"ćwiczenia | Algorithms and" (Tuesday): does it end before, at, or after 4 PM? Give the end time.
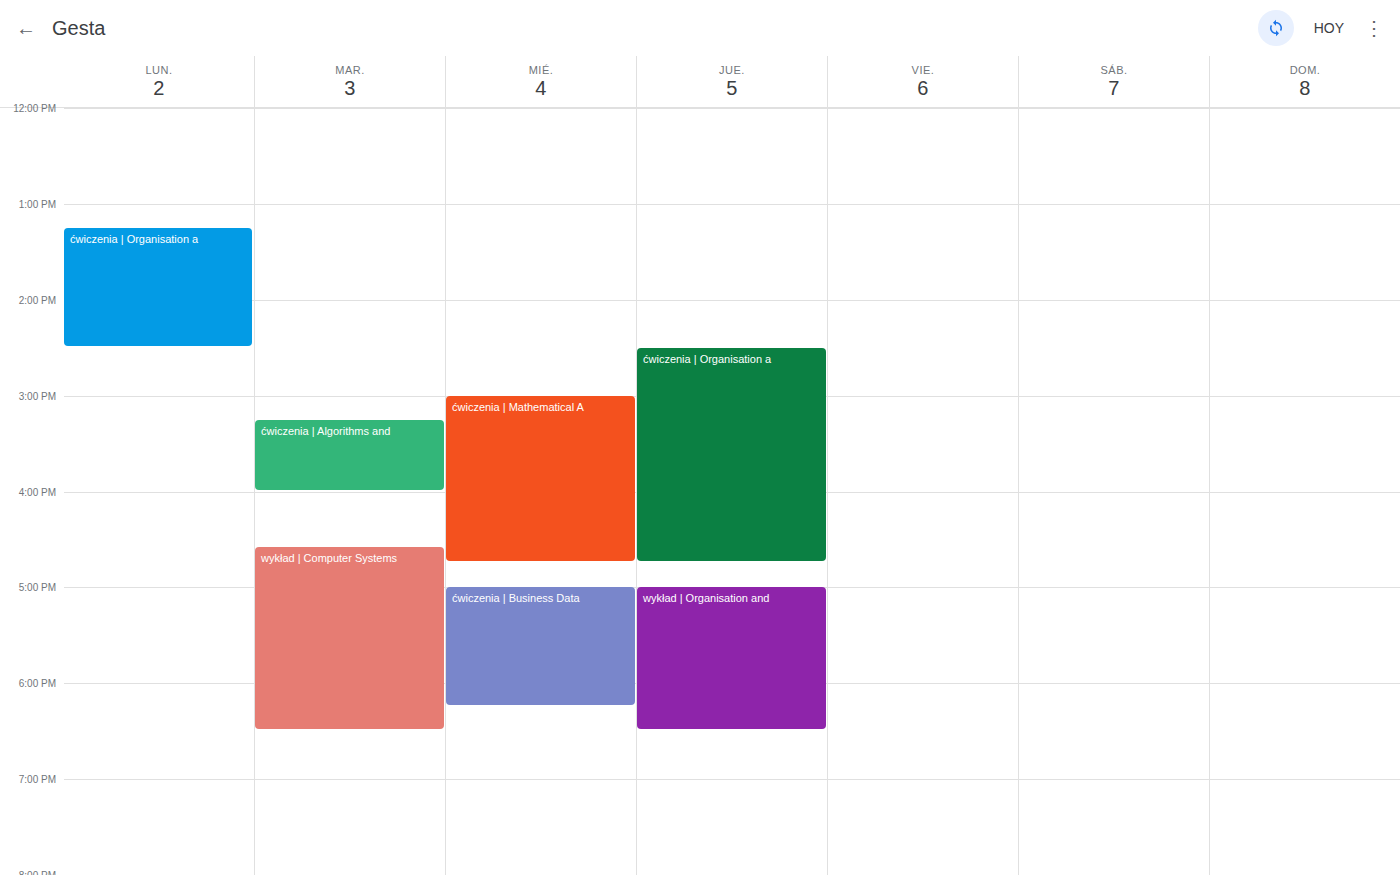
4:00 PM -- exactly at 4 PM, on the 4 PM line.